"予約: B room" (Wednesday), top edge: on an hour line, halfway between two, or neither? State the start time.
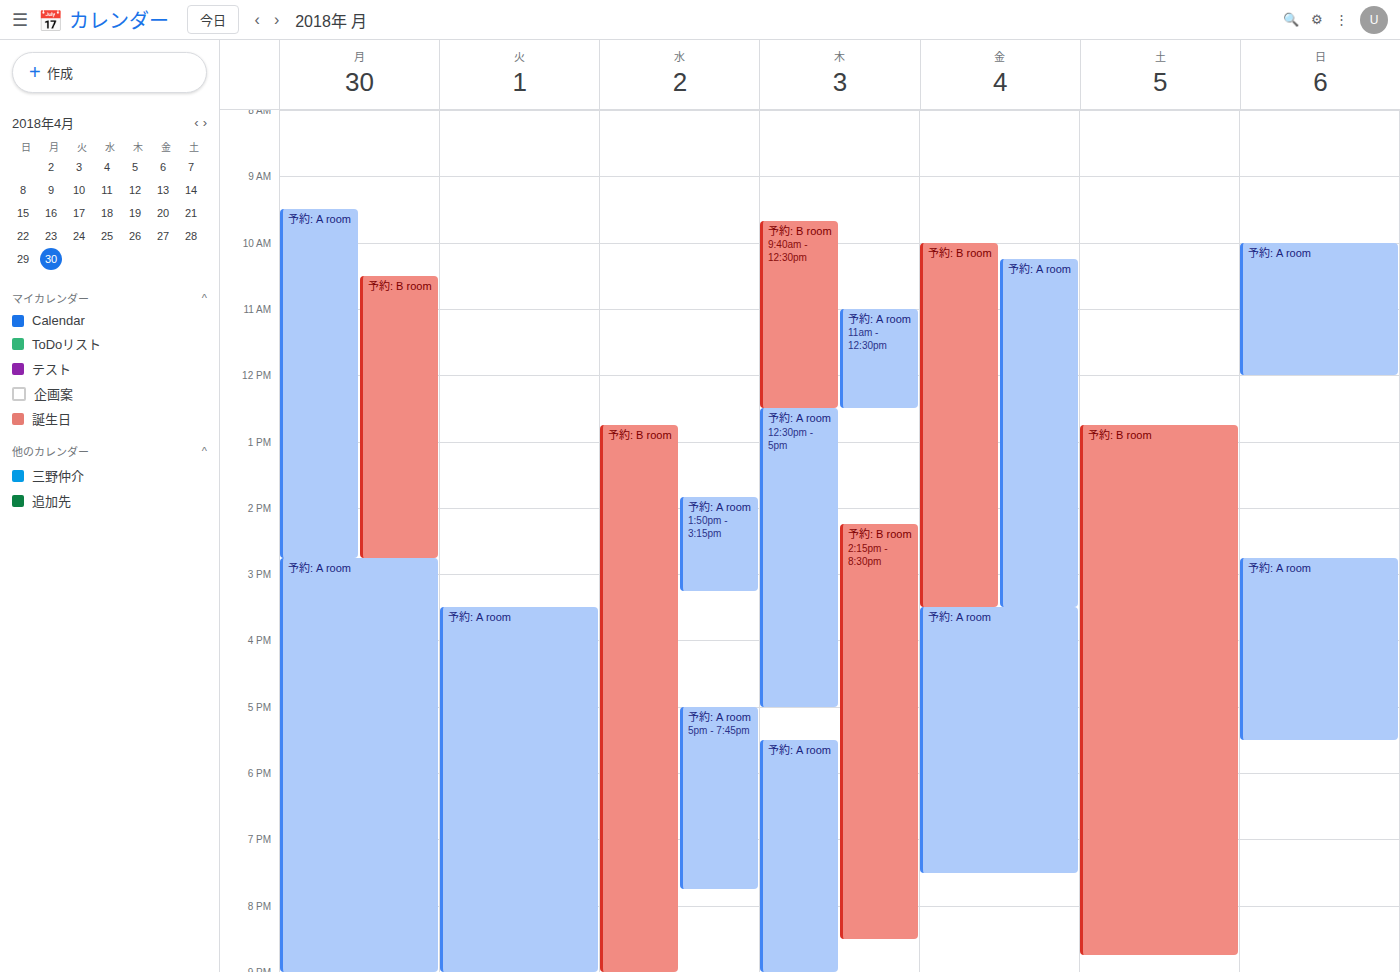
12:45 PM -- neither: three quarters of the way from the 12 PM line to the 1 PM line.